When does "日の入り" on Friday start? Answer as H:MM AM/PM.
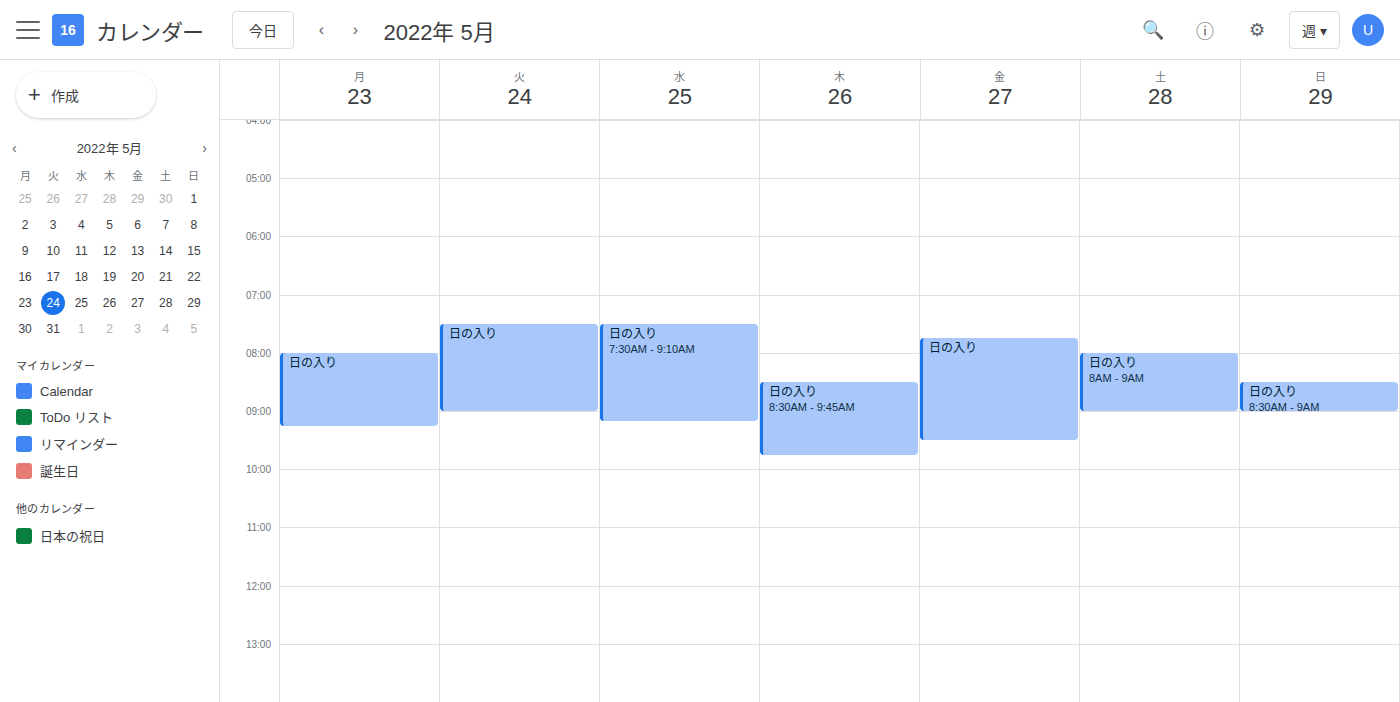
7:45 AM